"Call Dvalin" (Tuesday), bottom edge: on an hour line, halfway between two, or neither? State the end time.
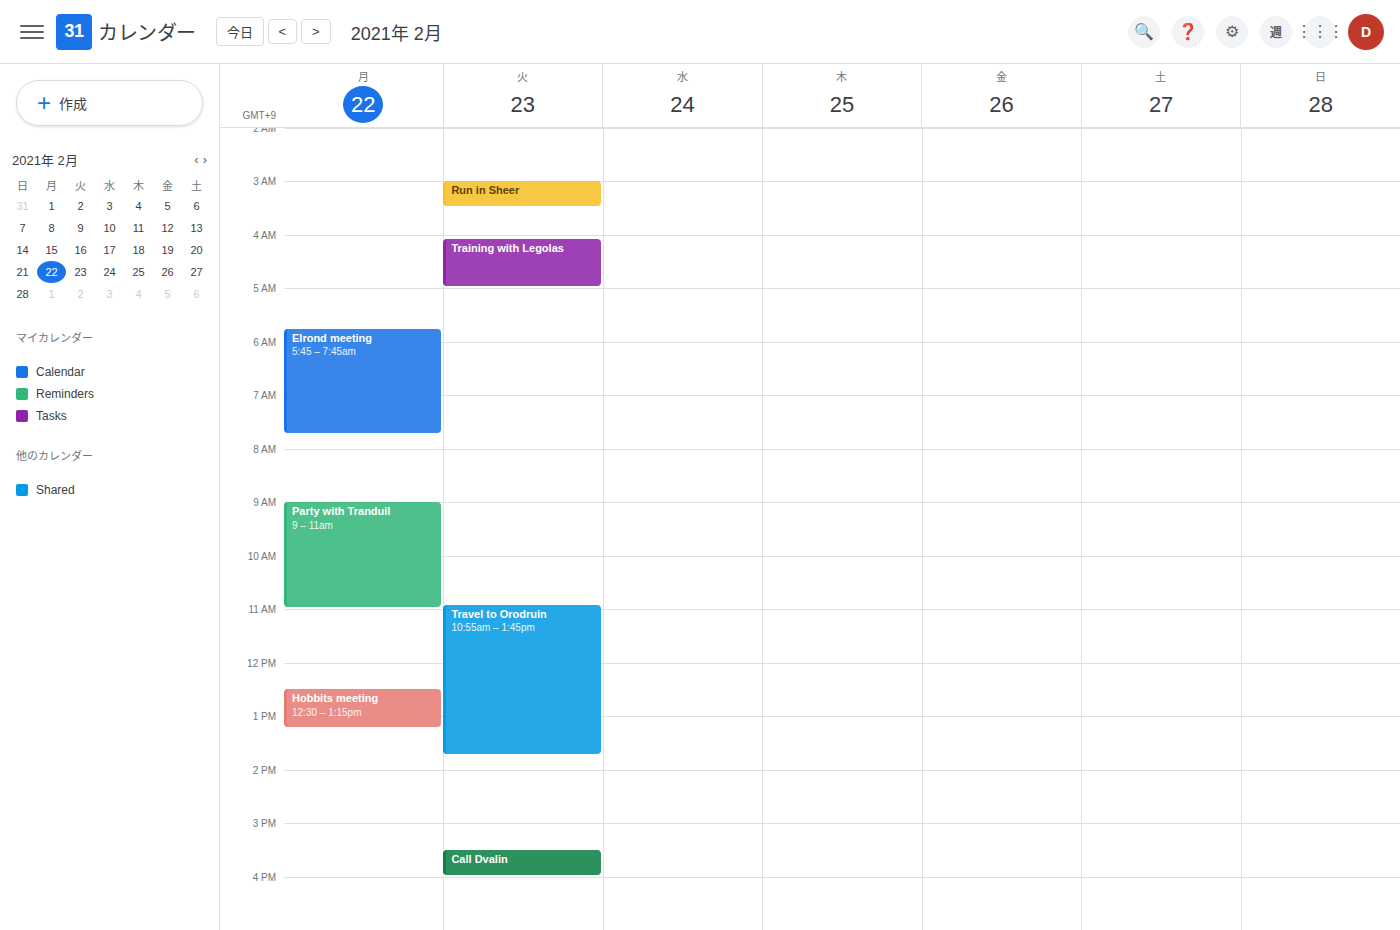
4:00 PM -- exactly on the 4 PM line.